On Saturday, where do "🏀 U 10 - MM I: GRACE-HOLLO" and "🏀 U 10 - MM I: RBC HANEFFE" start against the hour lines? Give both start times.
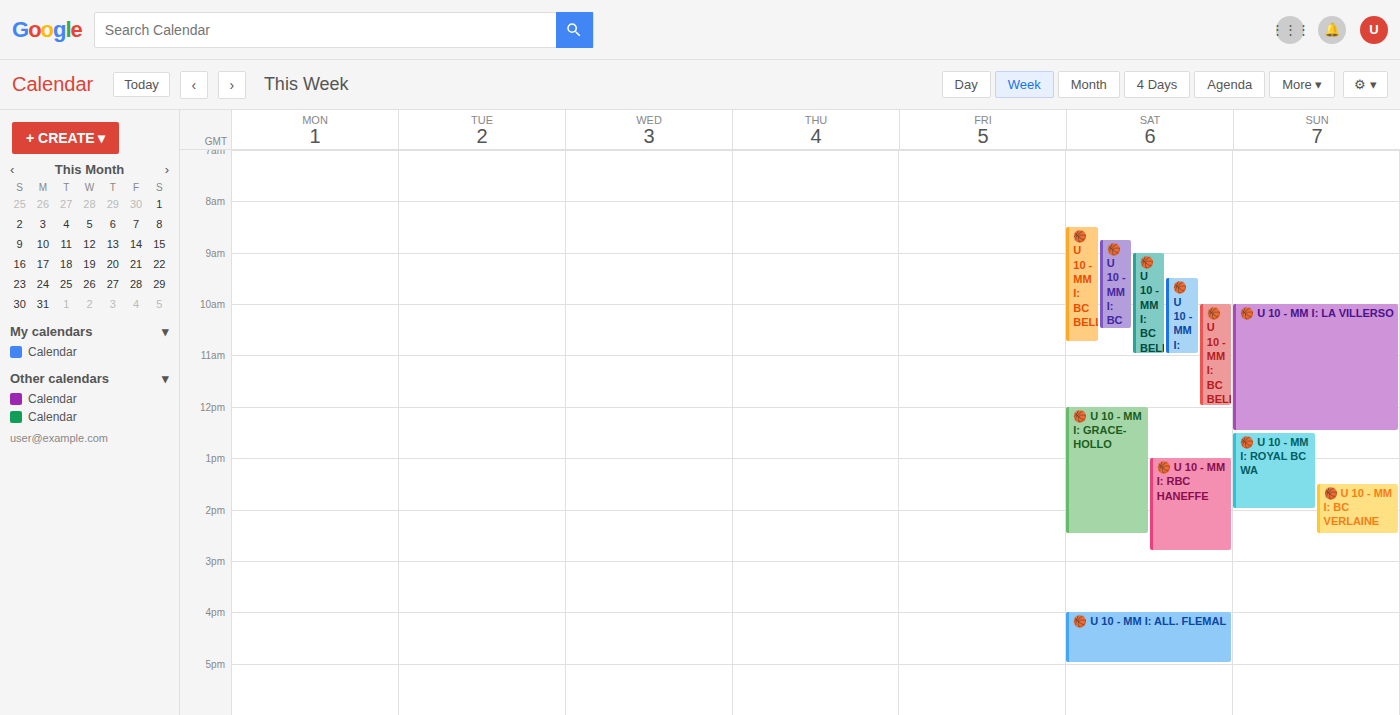
"🏀 U 10 - MM I: GRACE-HOLLO": 12:00 PM, exactly on the 12 PM line. "🏀 U 10 - MM I: RBC HANEFFE": 1:00 PM, exactly on the 1 PM line.